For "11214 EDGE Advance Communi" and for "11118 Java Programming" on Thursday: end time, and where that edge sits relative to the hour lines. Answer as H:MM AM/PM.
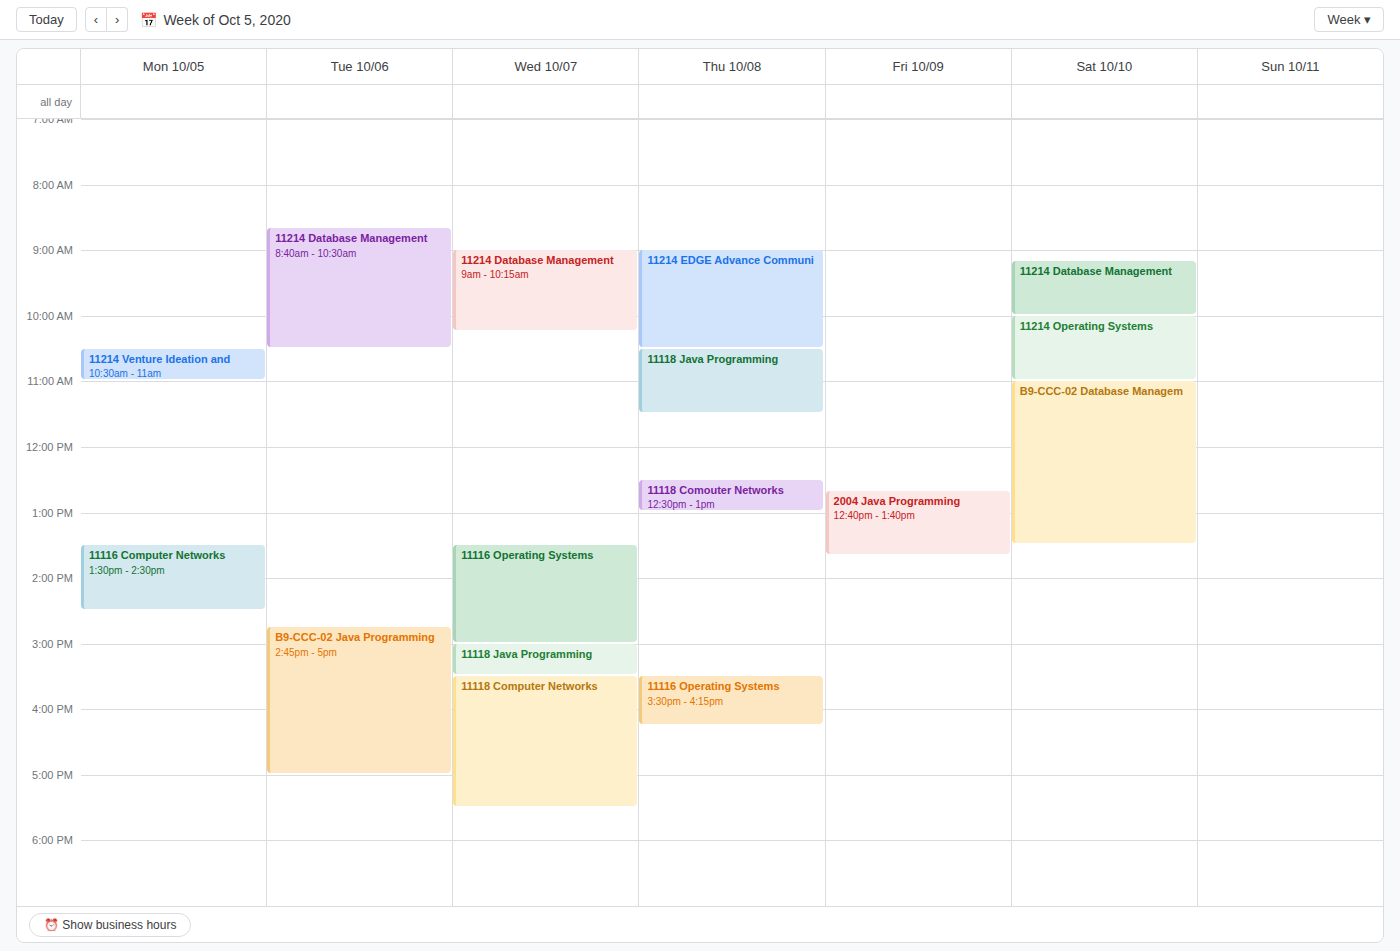
"11214 EDGE Advance Communi": 10:30 AM, halfway between the 10 AM and 11 AM lines. "11118 Java Programming": 11:30 AM, halfway between the 11 AM and 12 PM lines.